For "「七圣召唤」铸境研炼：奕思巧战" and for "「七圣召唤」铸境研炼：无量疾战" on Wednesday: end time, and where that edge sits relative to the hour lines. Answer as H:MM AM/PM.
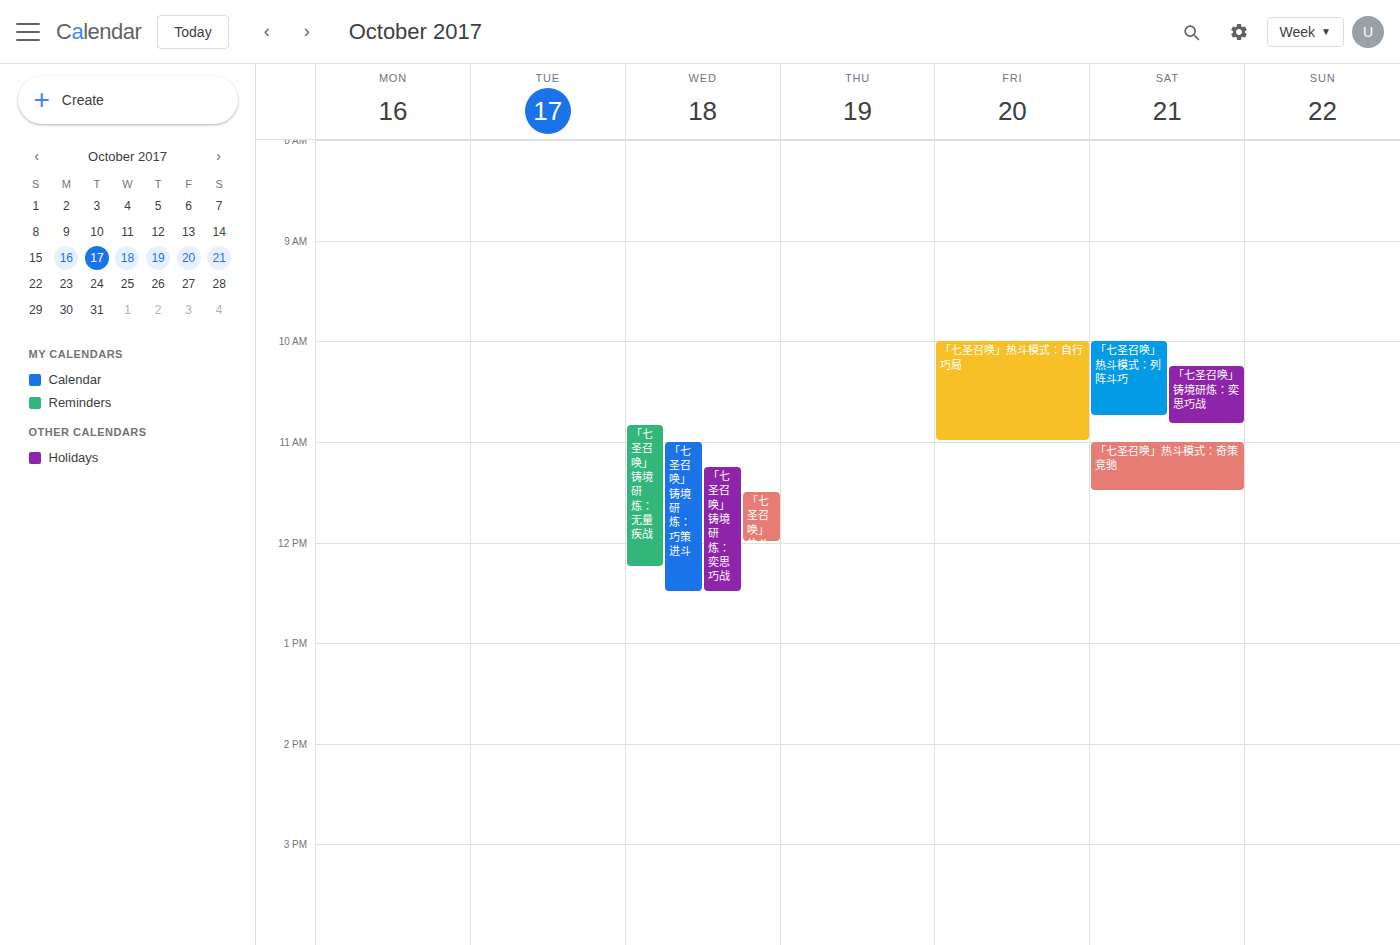
"「七圣召唤」铸境研炼：奕思巧战": 12:30 PM, halfway between the 12 PM and 1 PM lines. "「七圣召唤」铸境研炼：无量疾战": 12:15 PM, neither: a quarter of the way from the 12 PM line to the 1 PM line.